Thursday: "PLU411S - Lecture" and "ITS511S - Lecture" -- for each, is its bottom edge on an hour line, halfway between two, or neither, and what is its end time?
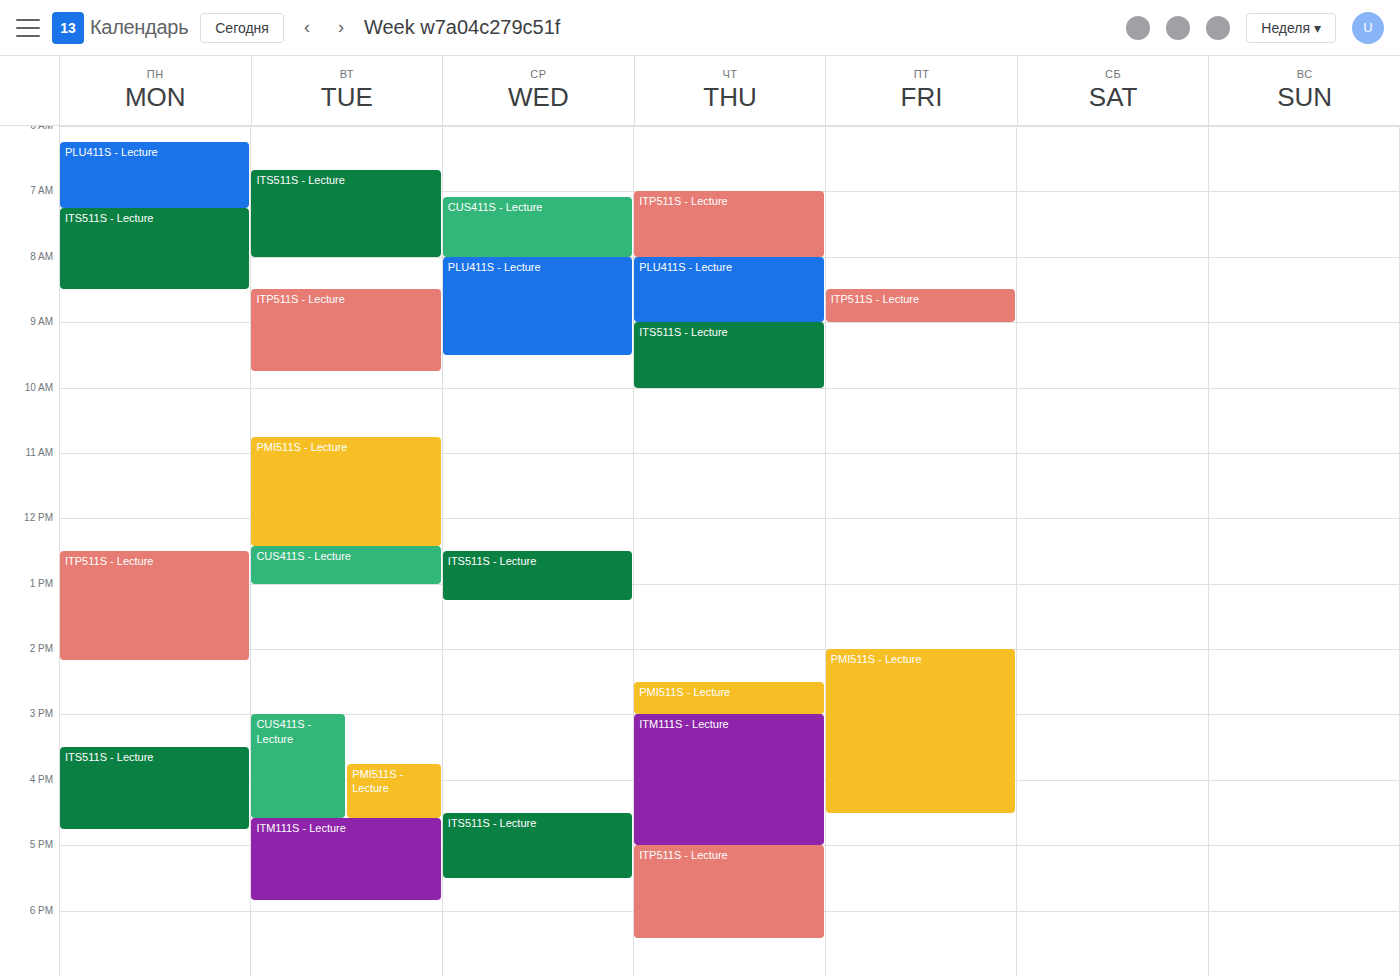
"PLU411S - Lecture": 9:00 AM, exactly on the 9 AM line. "ITS511S - Lecture": 10:00 AM, exactly on the 10 AM line.